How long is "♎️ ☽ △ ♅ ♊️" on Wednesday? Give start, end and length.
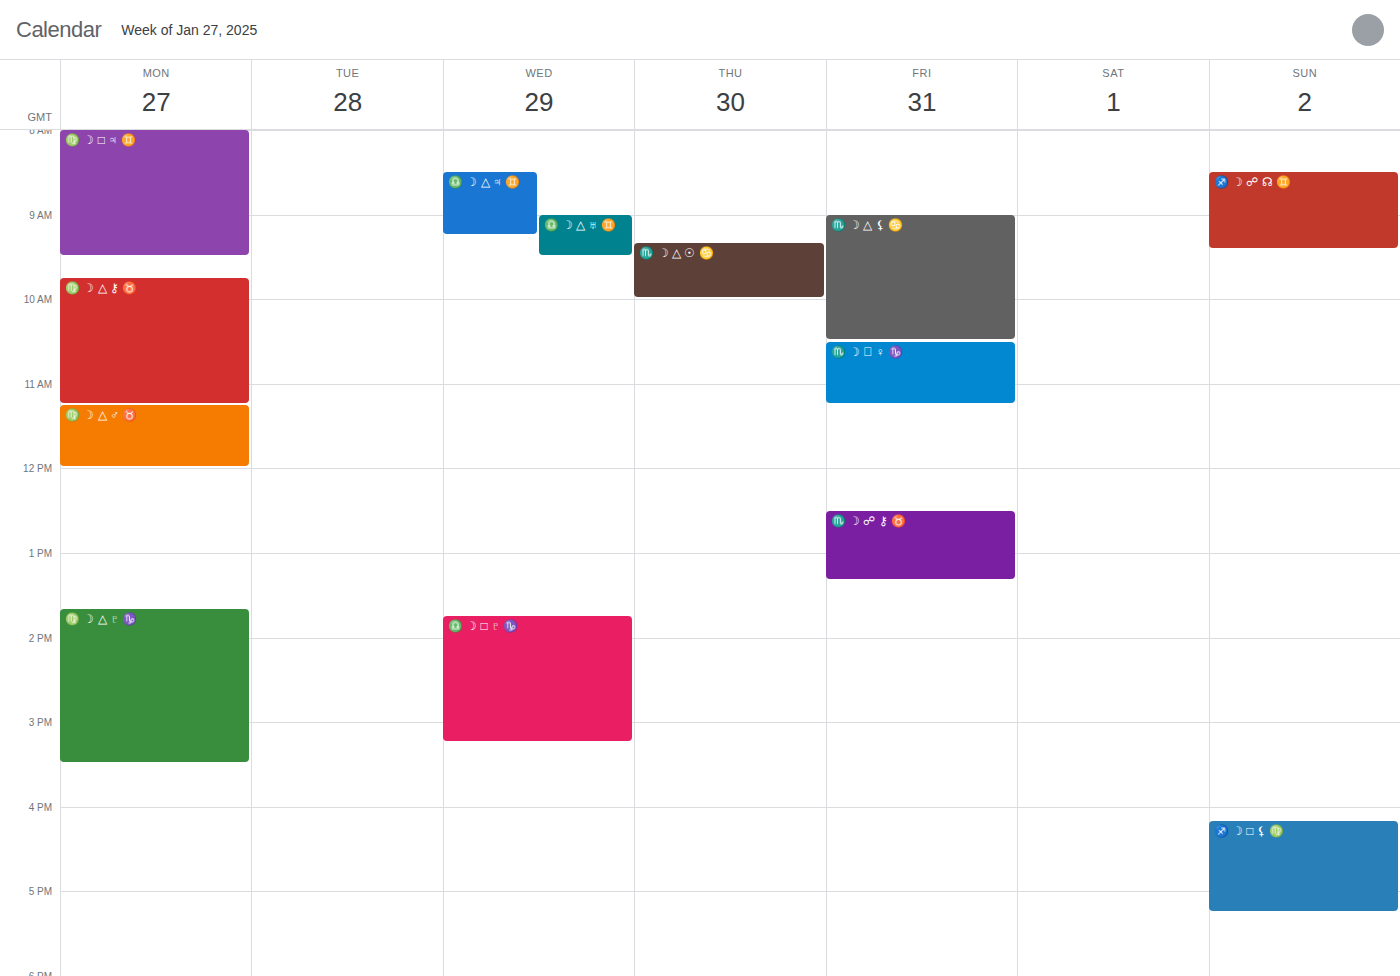
9:00 AM to 9:30 AM, 30 minutes